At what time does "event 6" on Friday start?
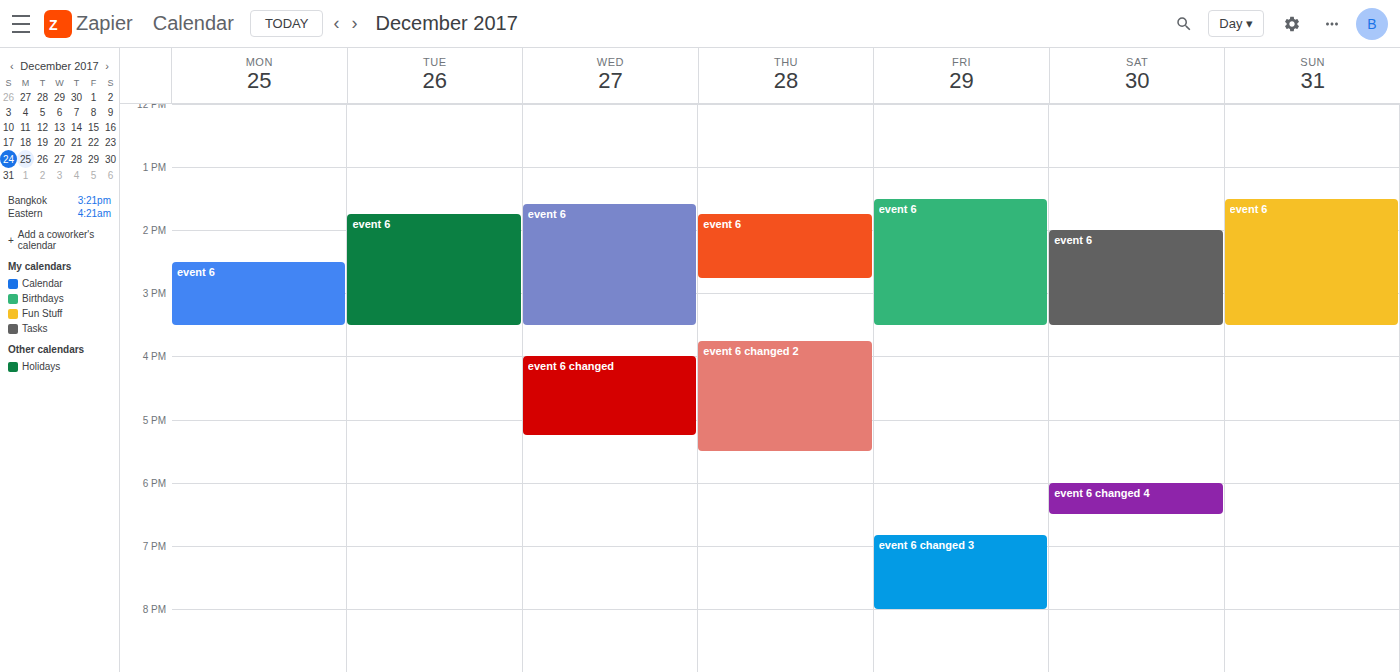
1:30 PM